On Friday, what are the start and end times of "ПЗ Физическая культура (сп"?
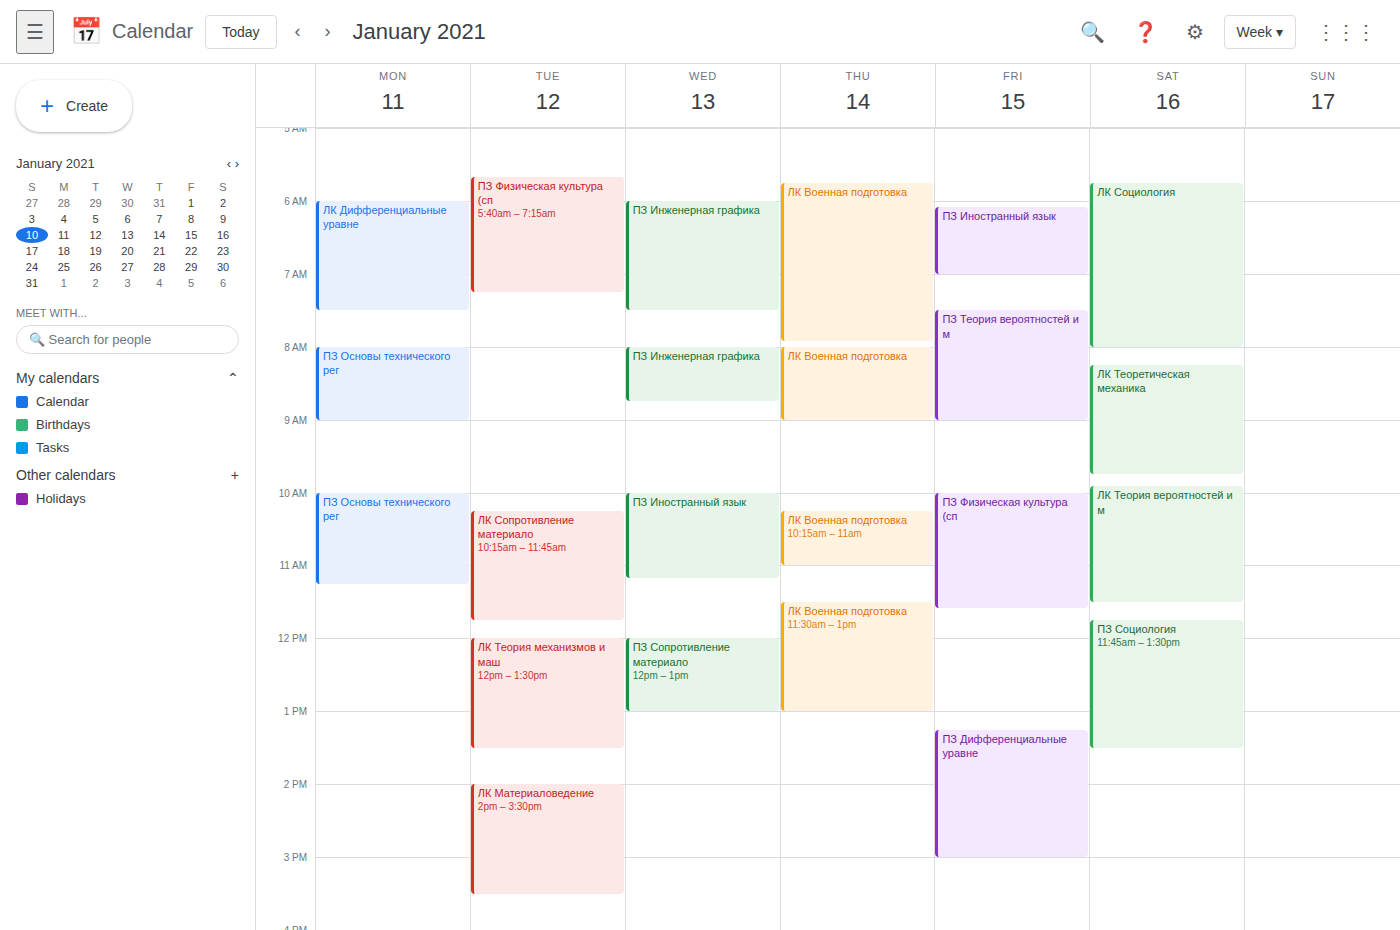
10:00 AM to 11:35 AM